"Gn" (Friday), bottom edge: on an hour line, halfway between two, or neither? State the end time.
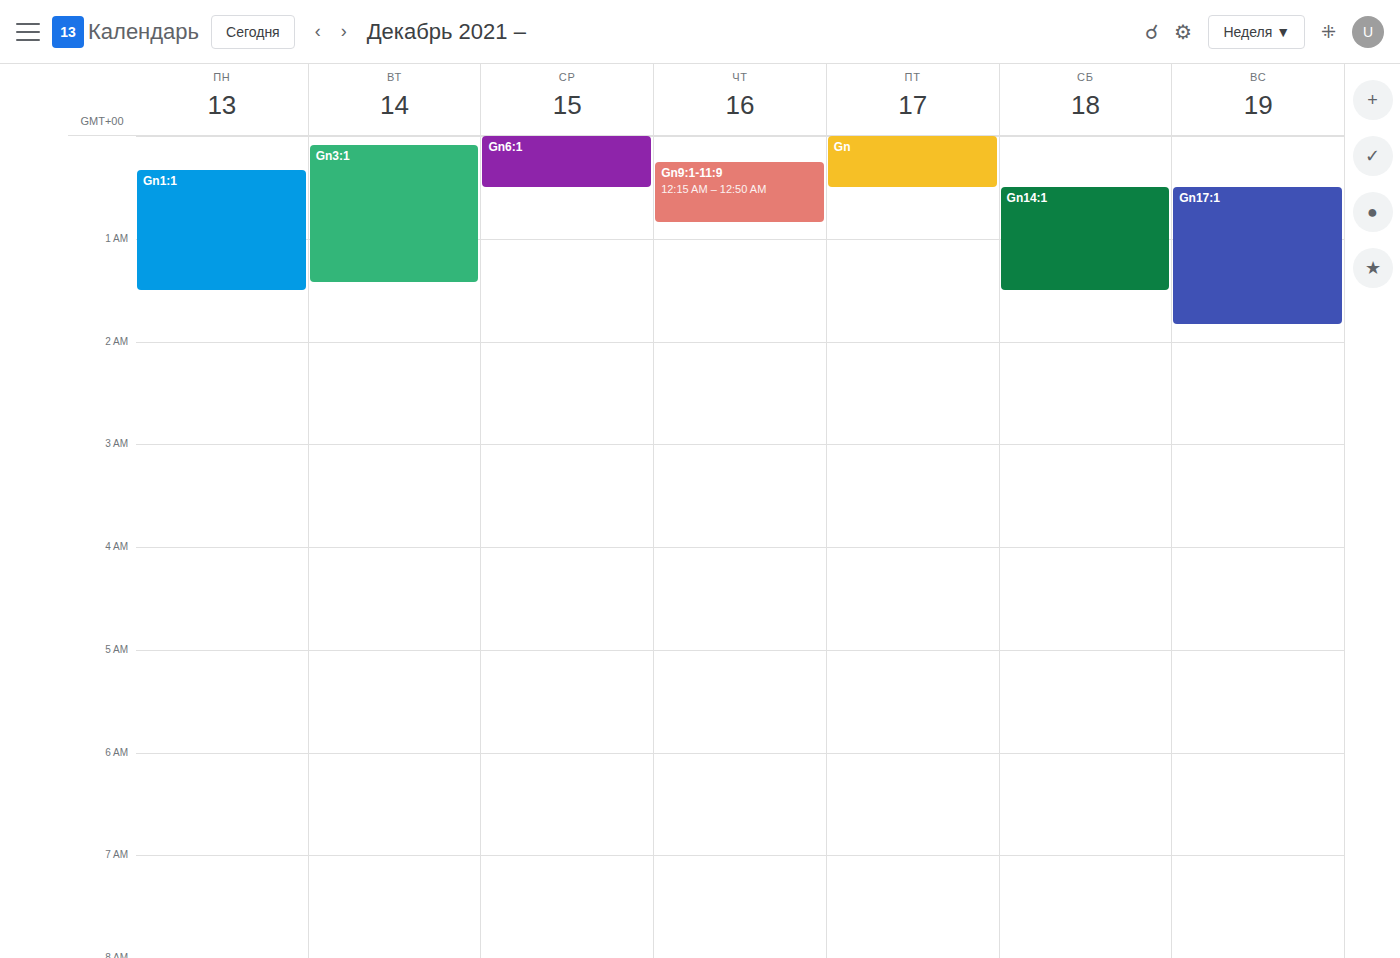
12:30 AM -- halfway between the 12 AM and 1 AM lines.